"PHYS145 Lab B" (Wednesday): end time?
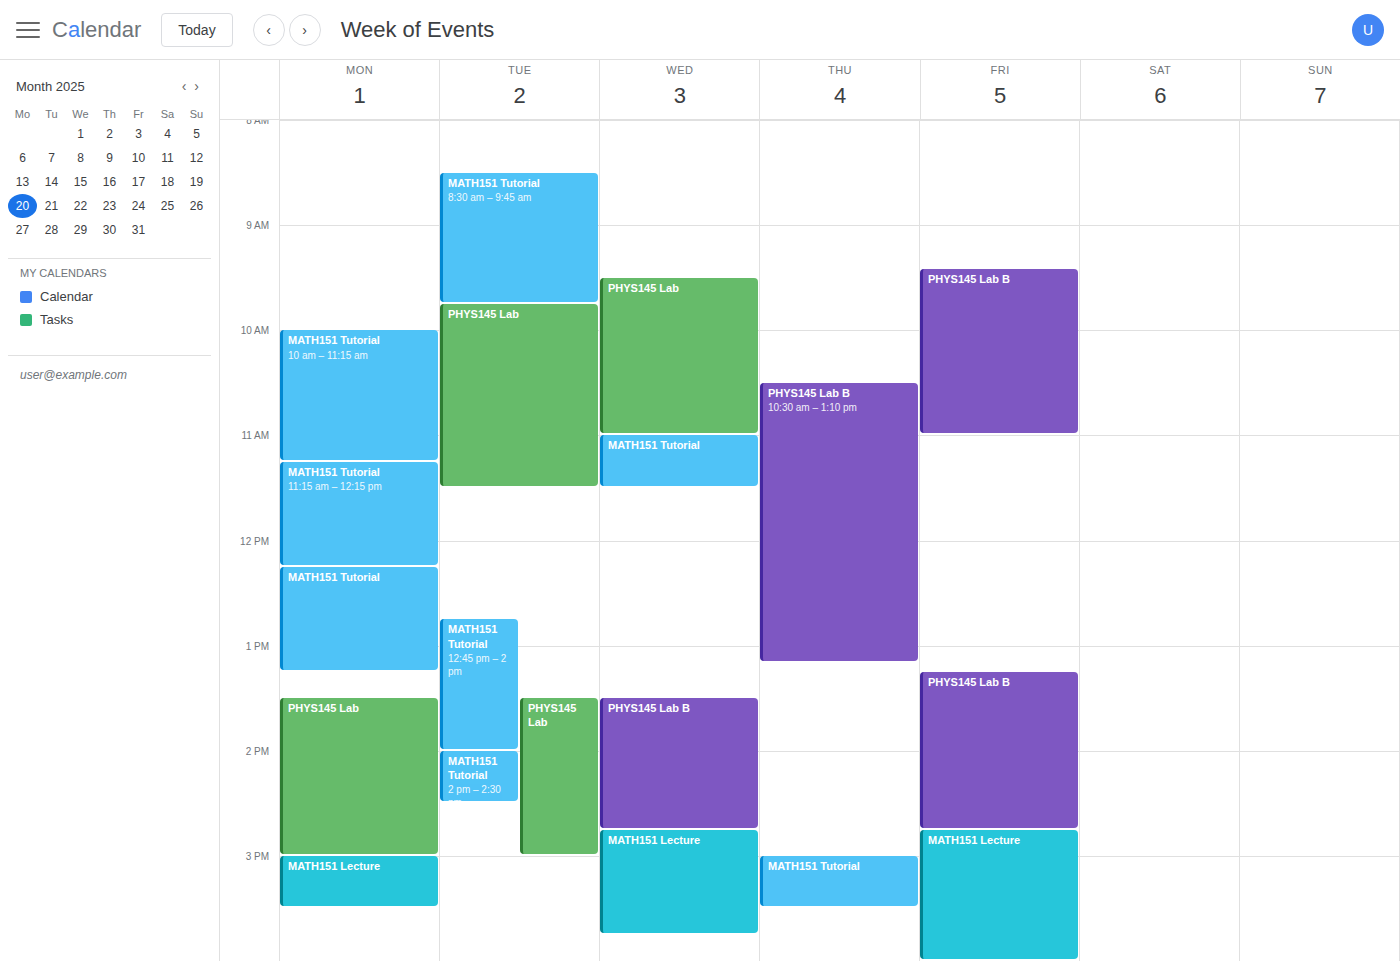
2:45 PM